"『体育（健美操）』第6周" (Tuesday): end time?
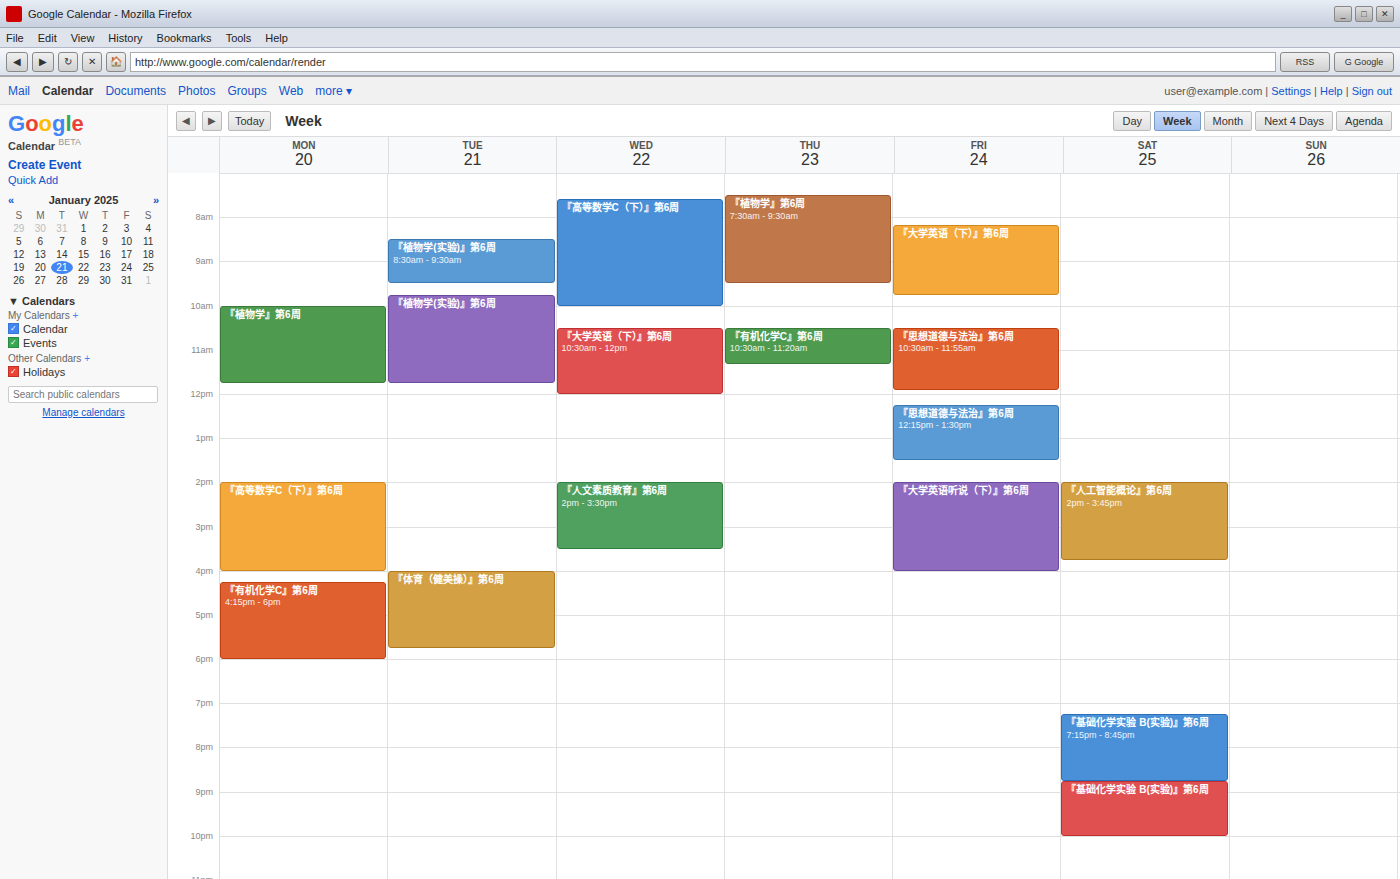
5:45 PM